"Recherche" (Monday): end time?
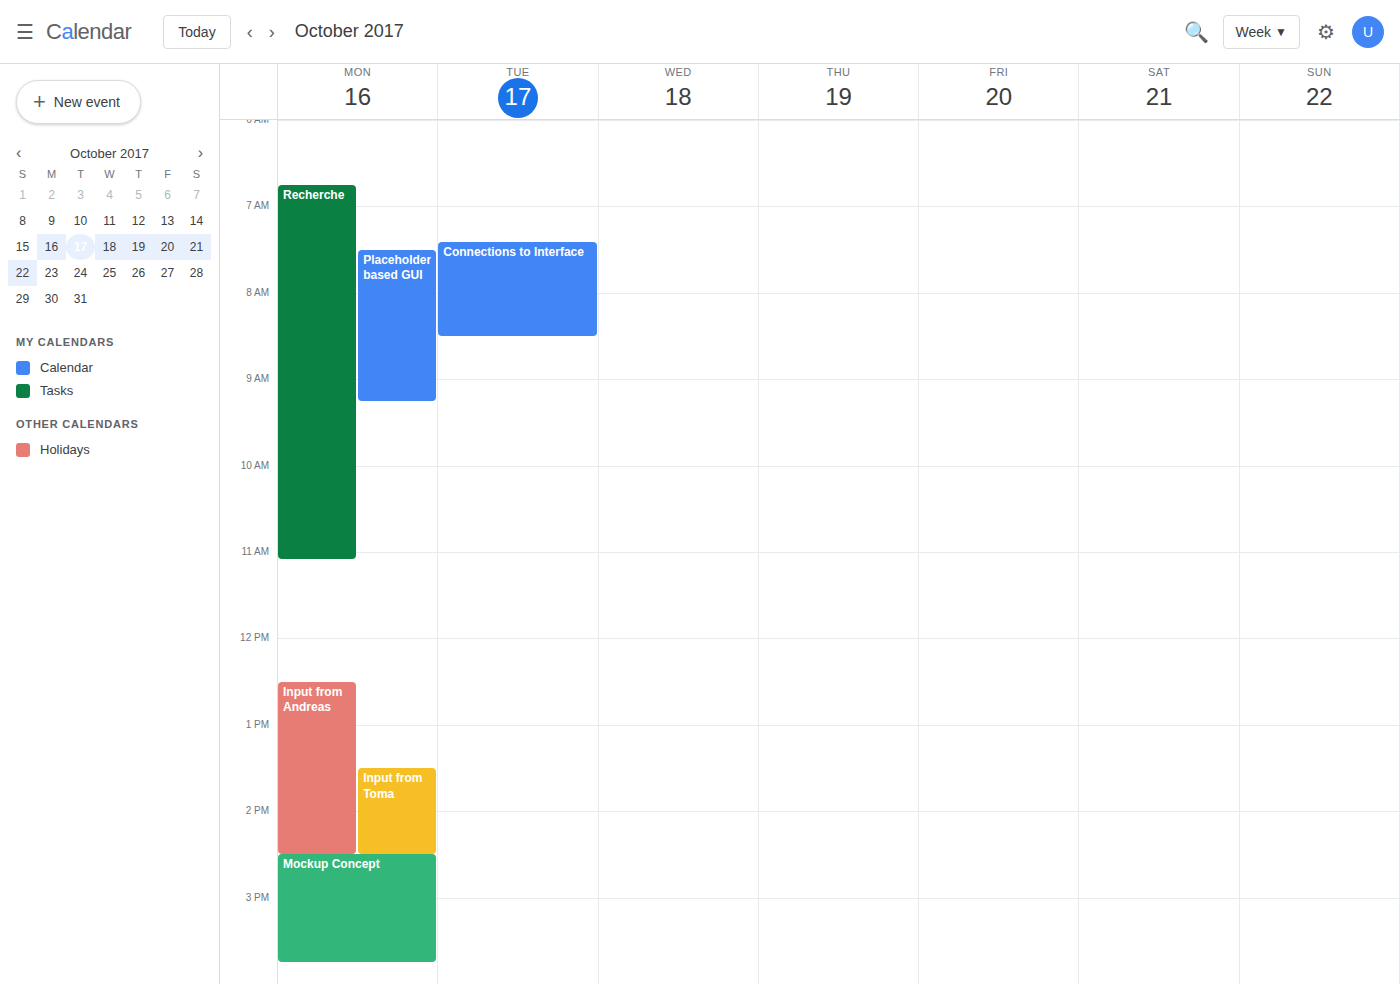
11:05 AM